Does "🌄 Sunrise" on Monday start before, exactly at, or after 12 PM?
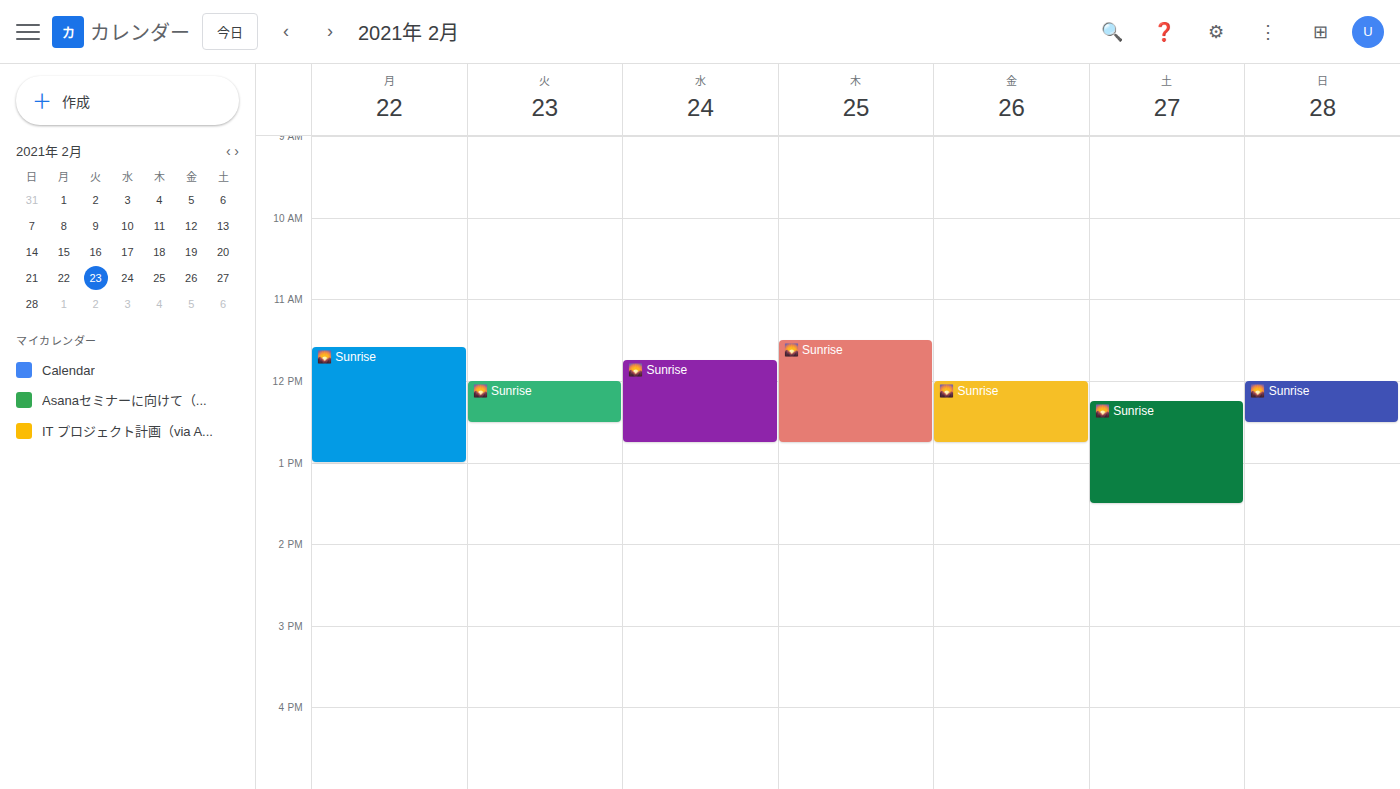
11:35 AM -- before 12 PM, 25 minutes above the 12 PM line.